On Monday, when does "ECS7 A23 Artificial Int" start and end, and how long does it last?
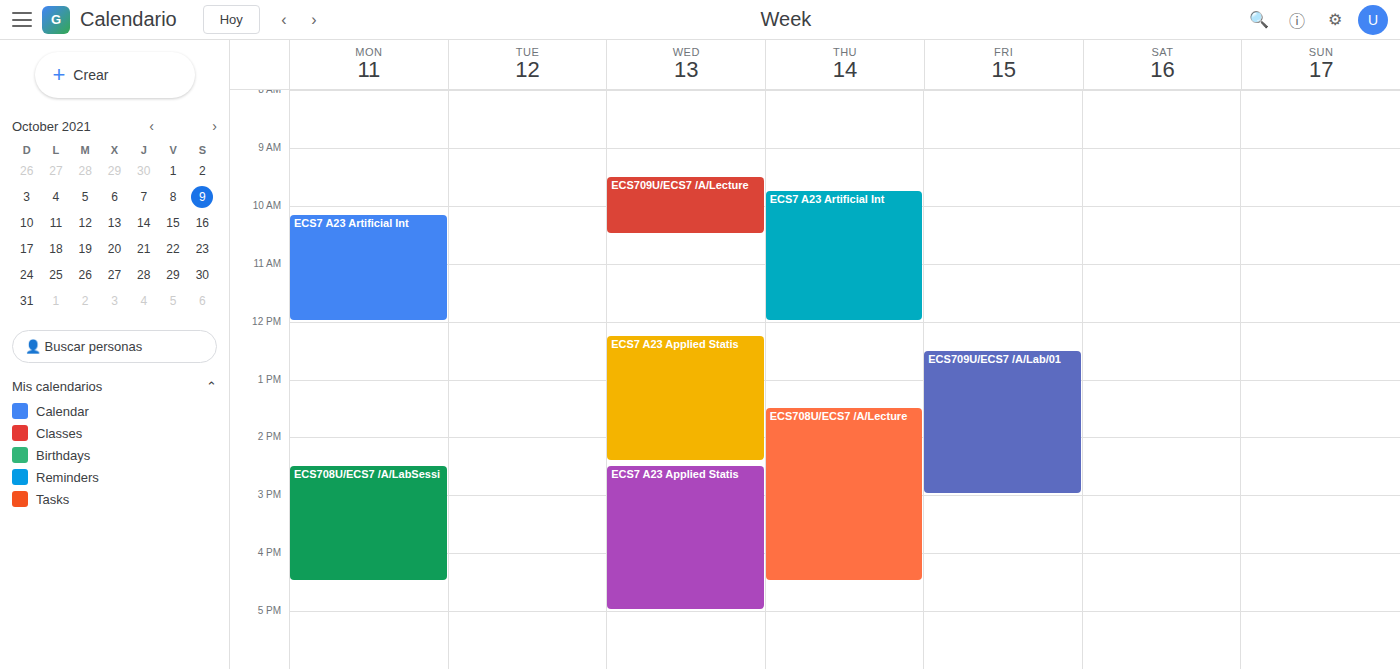
10:10 AM to 12:00 PM, 1 hour 50 minutes